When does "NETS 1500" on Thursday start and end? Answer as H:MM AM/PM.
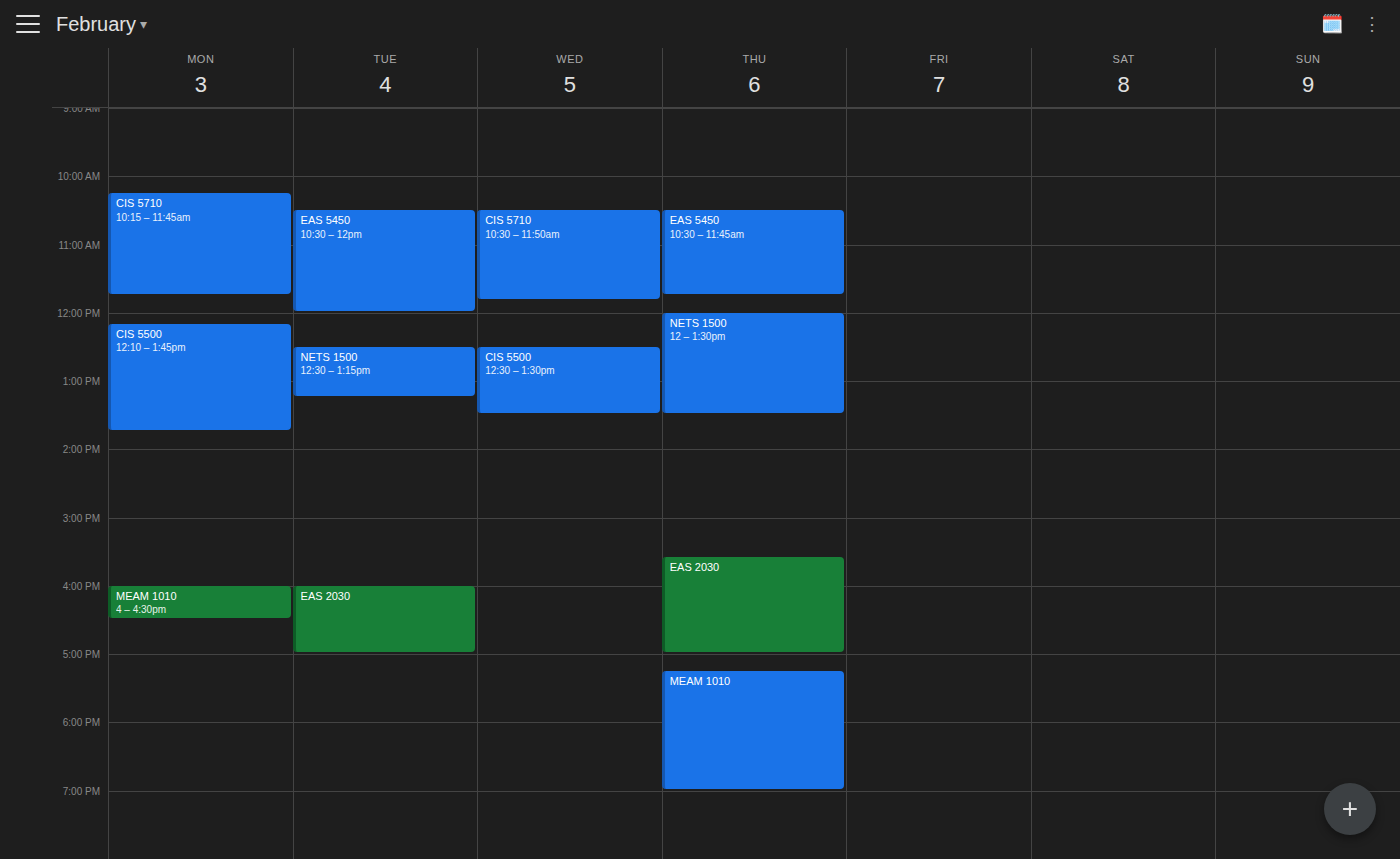
12:00 PM to 1:30 PM